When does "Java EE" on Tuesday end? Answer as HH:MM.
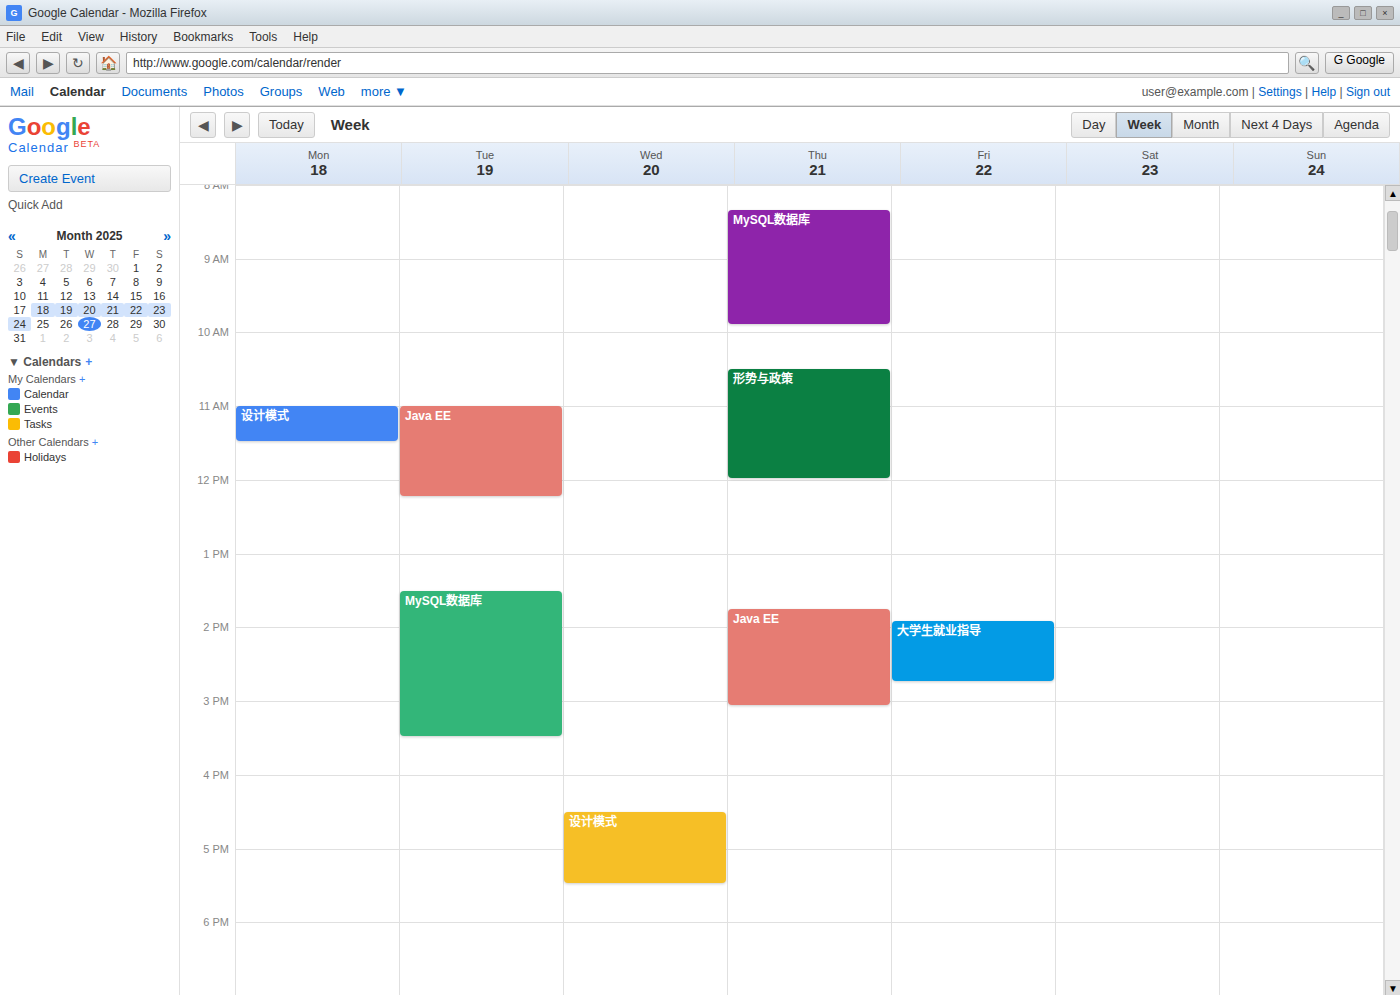
12:15